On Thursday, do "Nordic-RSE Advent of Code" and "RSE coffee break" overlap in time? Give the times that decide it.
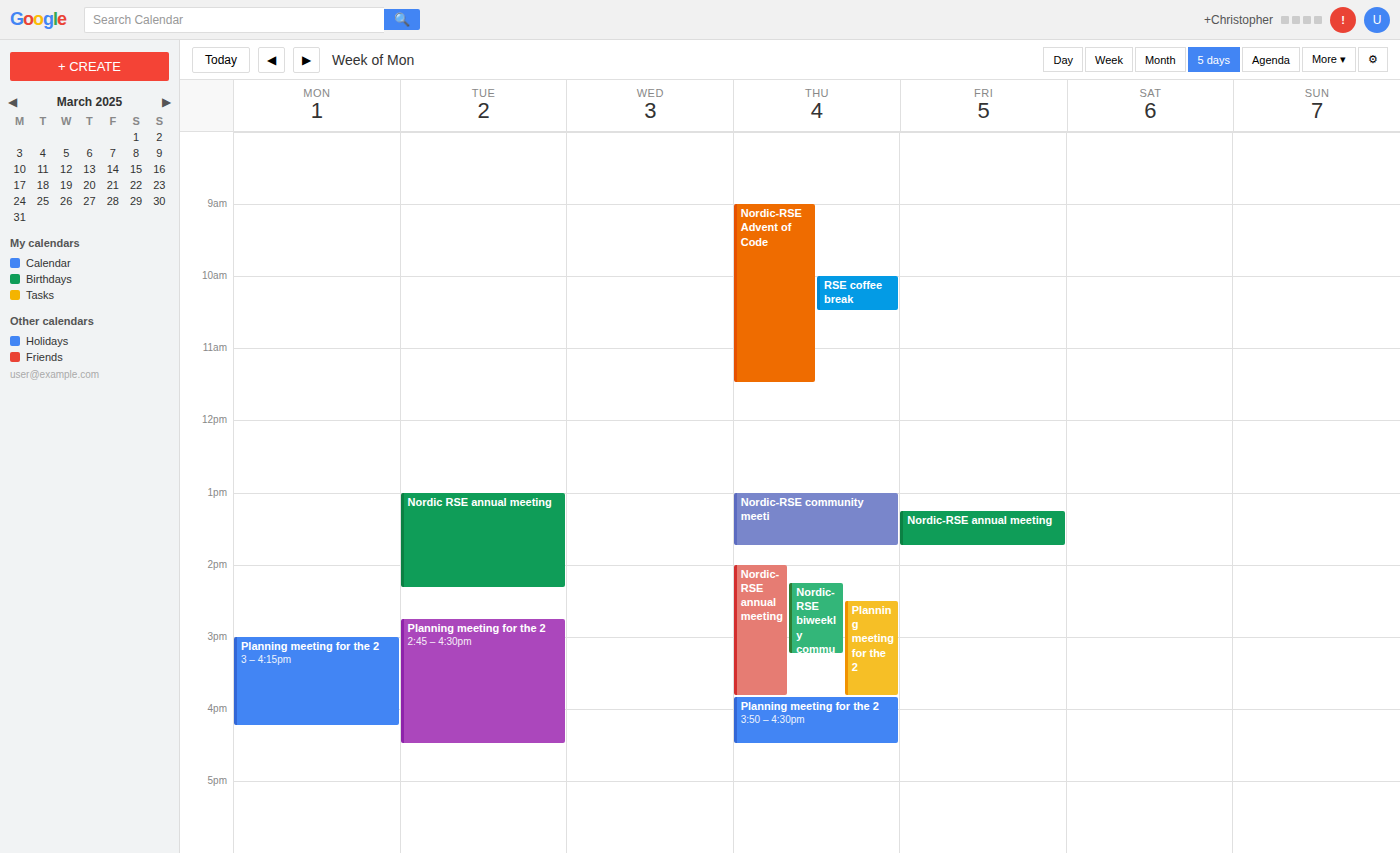
"RSE coffee break" runs 10:00 AM to 10:30 AM, inside "Nordic-RSE Advent of Code" -- they overlap.